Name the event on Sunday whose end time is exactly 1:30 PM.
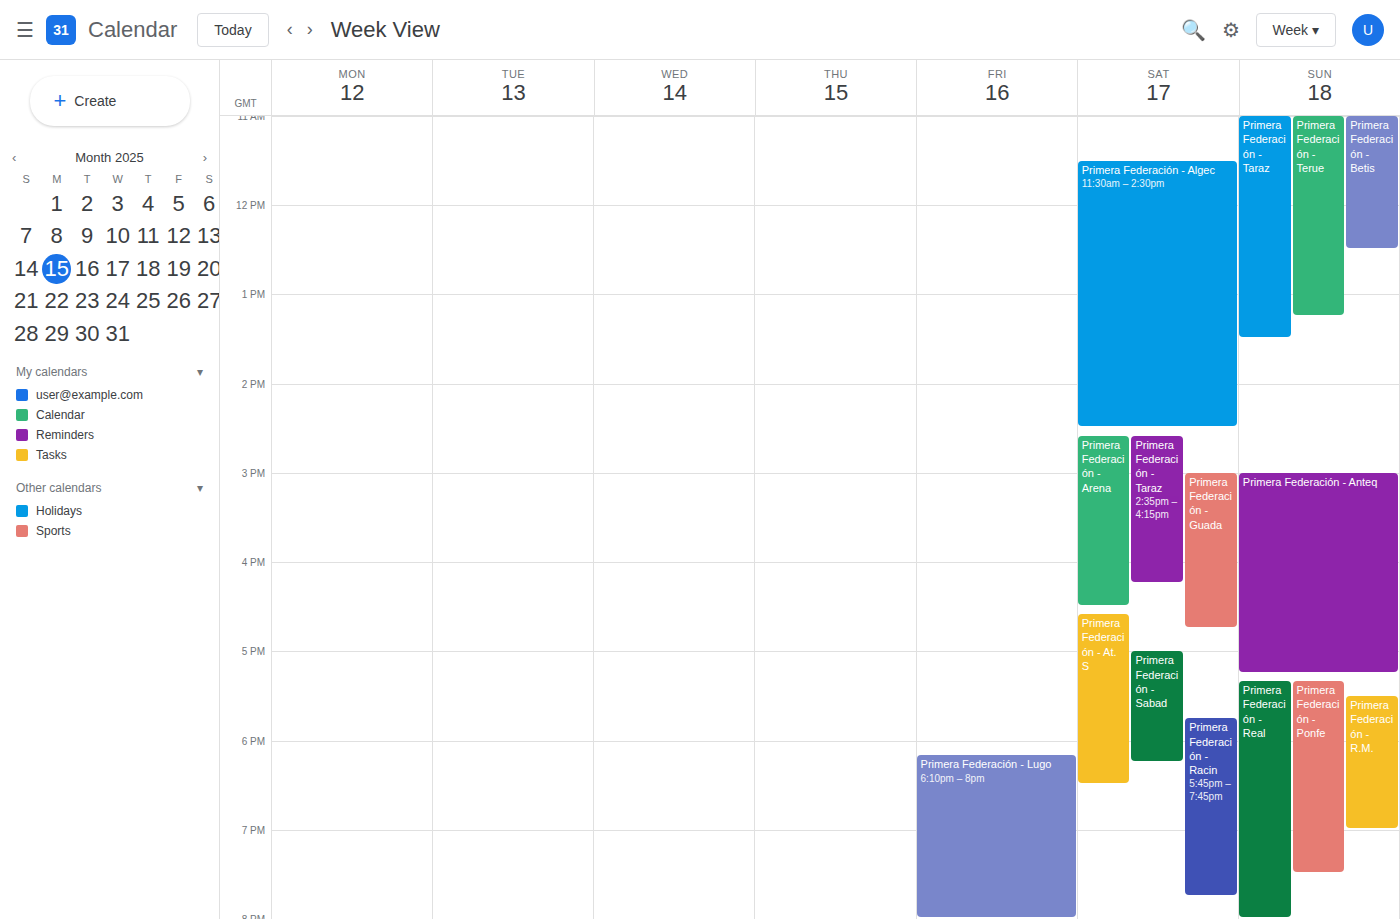
"Primera Federación - Taraz"